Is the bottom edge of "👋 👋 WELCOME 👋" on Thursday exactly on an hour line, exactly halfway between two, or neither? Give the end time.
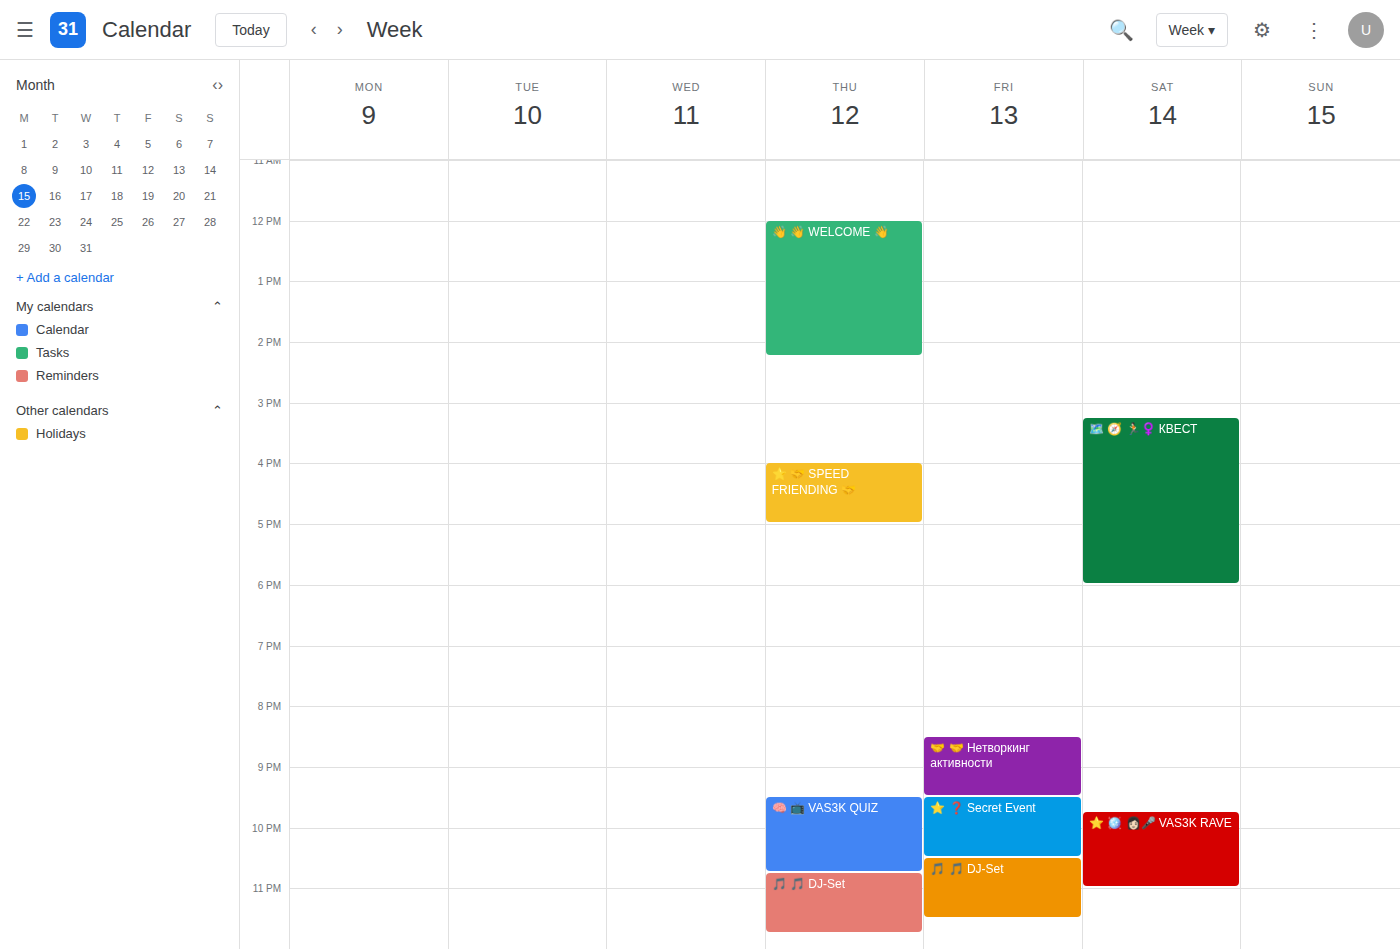
2:15 PM -- neither: a quarter of the way from the 2 PM line to the 3 PM line.